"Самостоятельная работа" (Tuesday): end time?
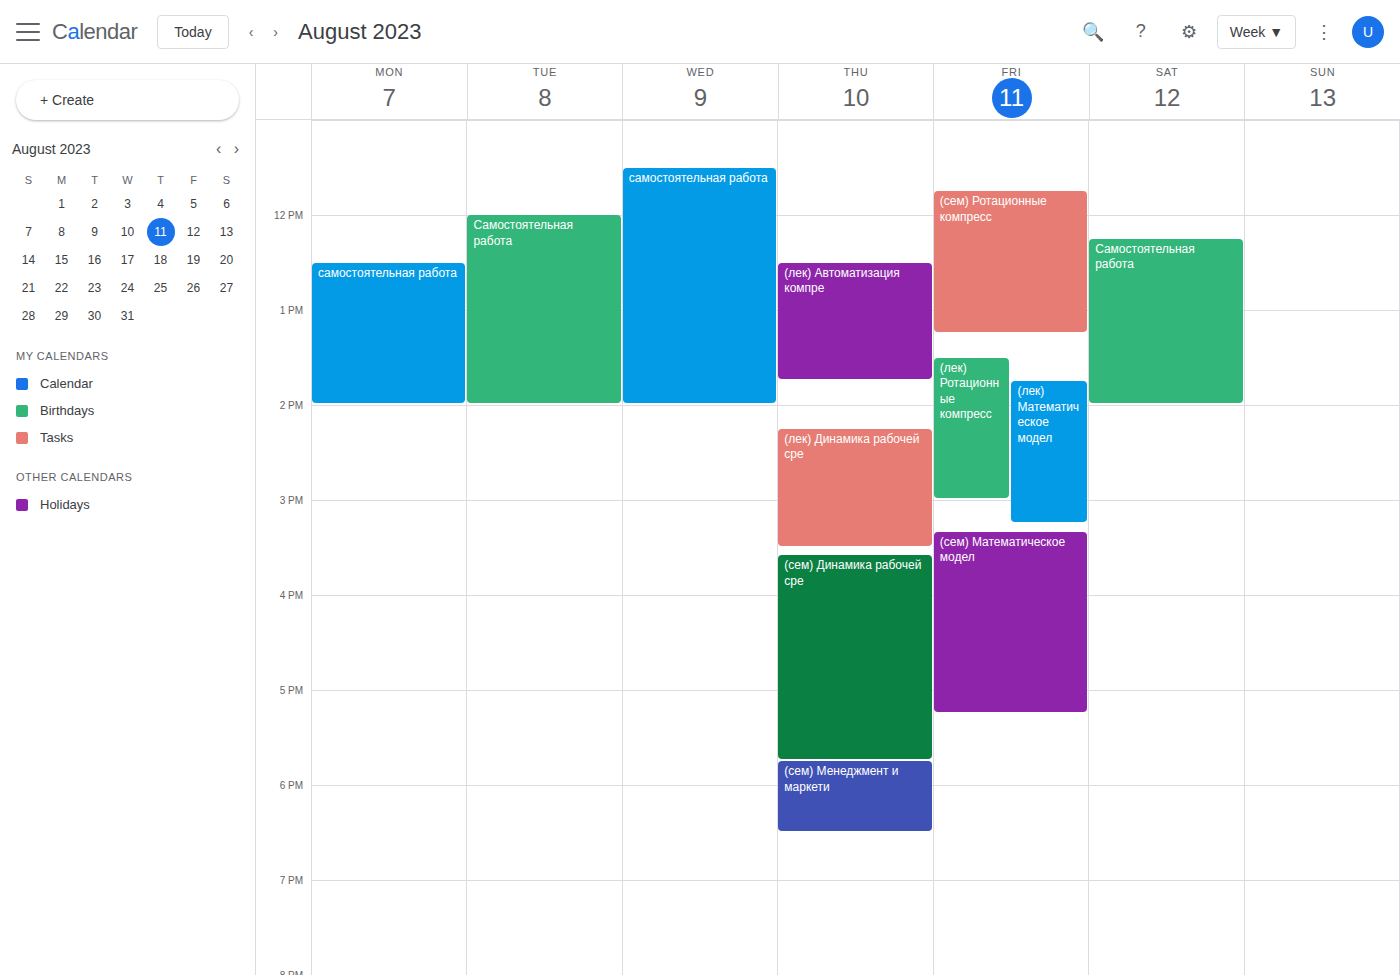
2:00 PM